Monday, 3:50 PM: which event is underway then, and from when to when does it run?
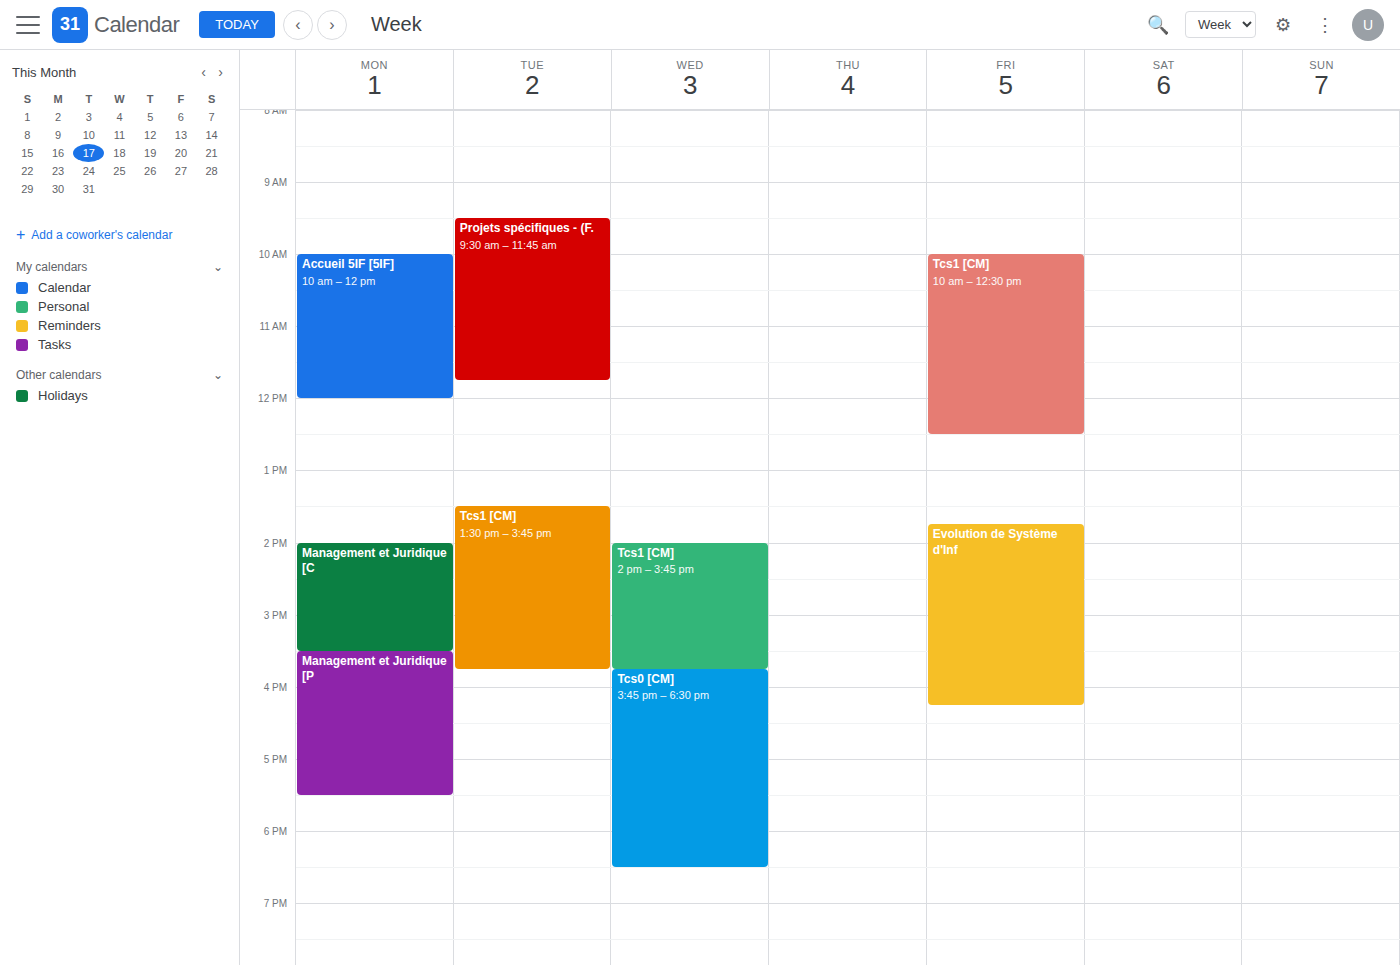
"Management et Juridique [P", 3:30 PM to 5:30 PM